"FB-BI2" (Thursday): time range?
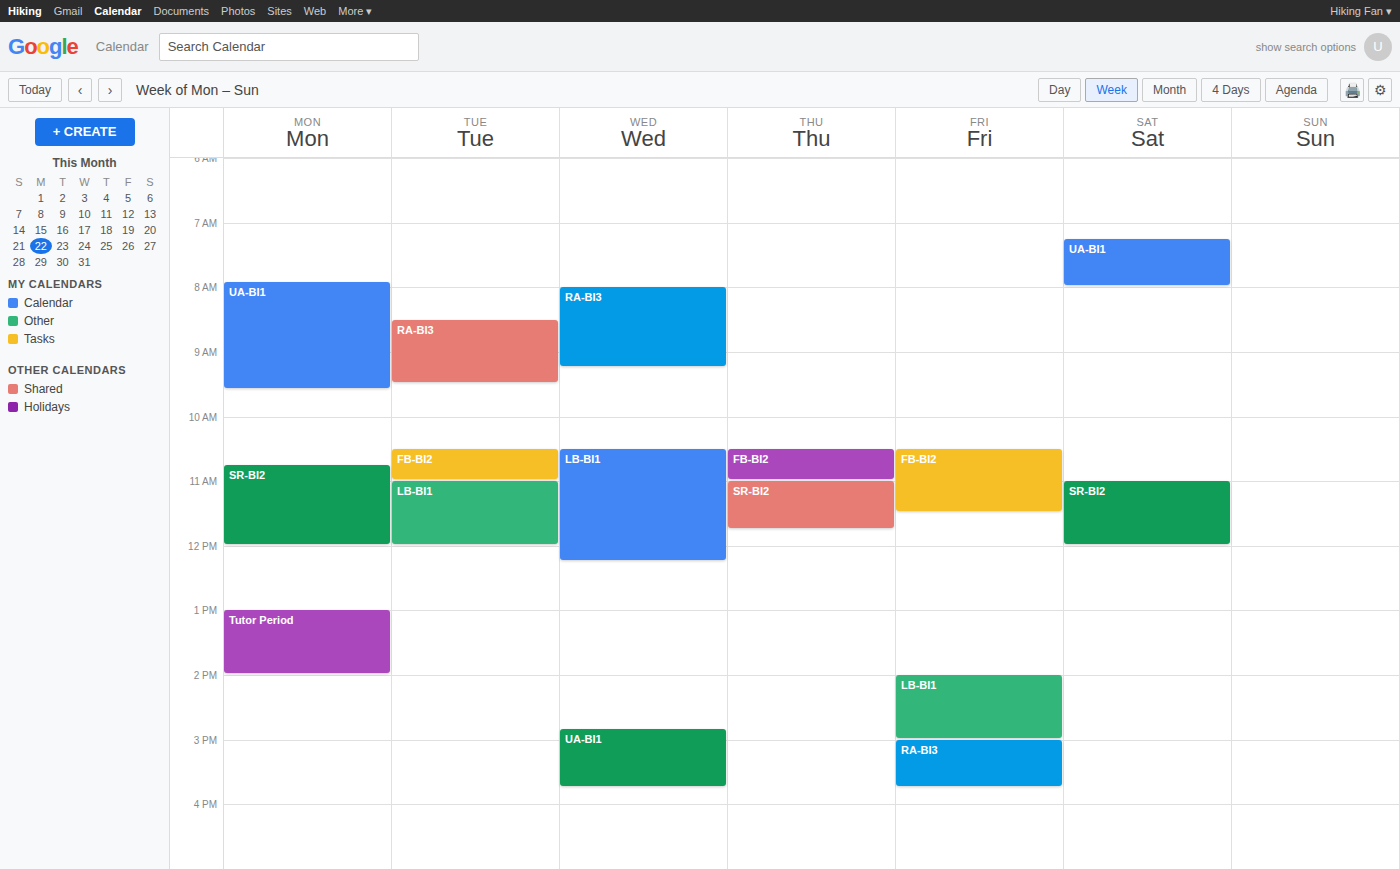
10:30 to 11:00